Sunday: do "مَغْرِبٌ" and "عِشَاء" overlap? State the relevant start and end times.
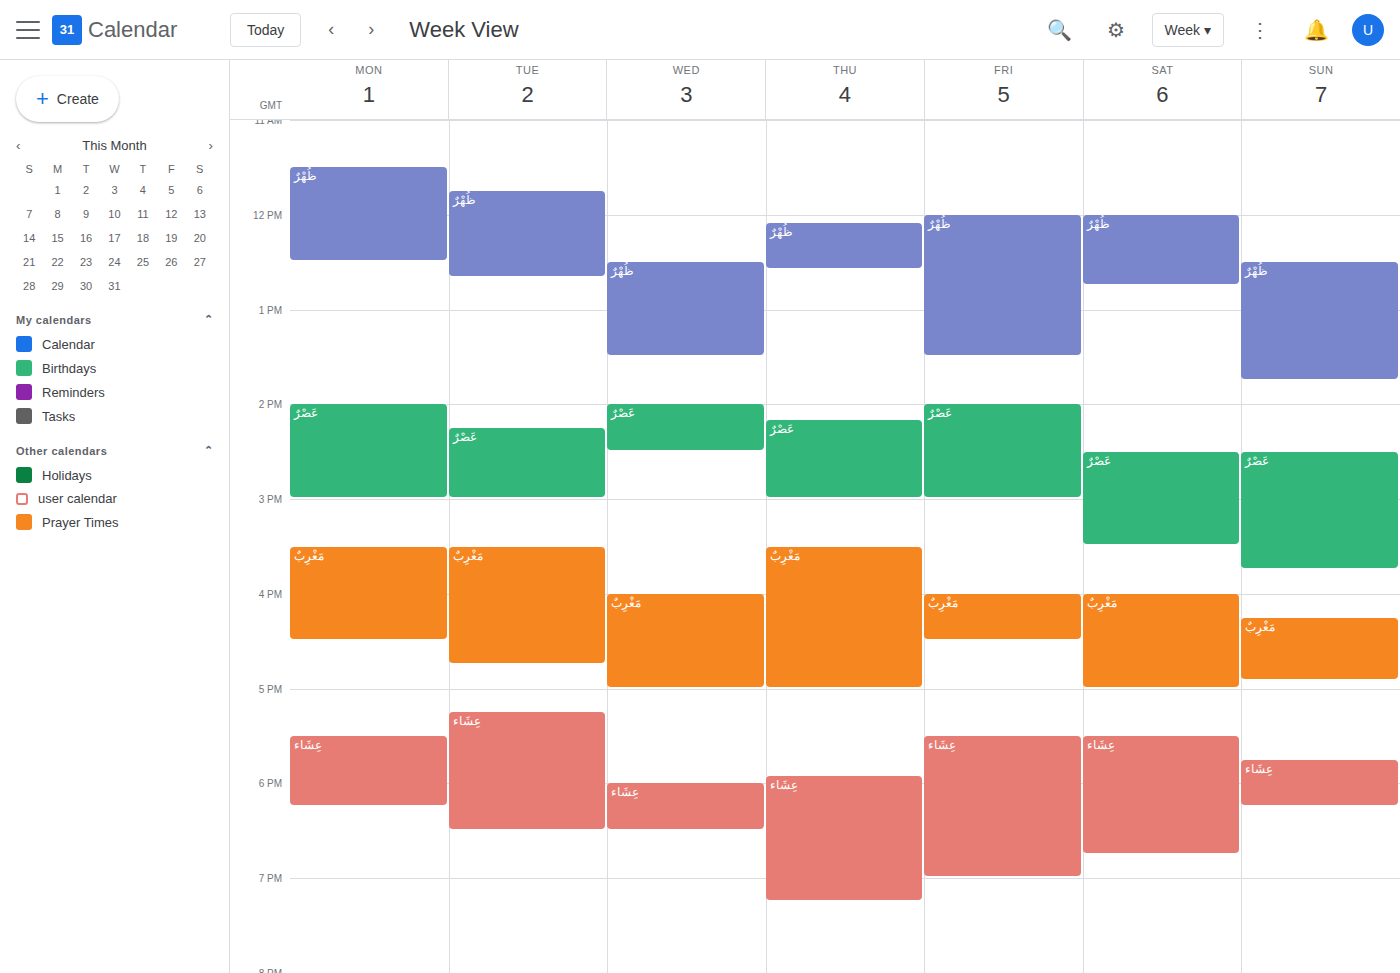
"مَغْرِبٌ" ends at 4:55 PM and "عِشَاء" starts at 5:45 PM -- no overlap.